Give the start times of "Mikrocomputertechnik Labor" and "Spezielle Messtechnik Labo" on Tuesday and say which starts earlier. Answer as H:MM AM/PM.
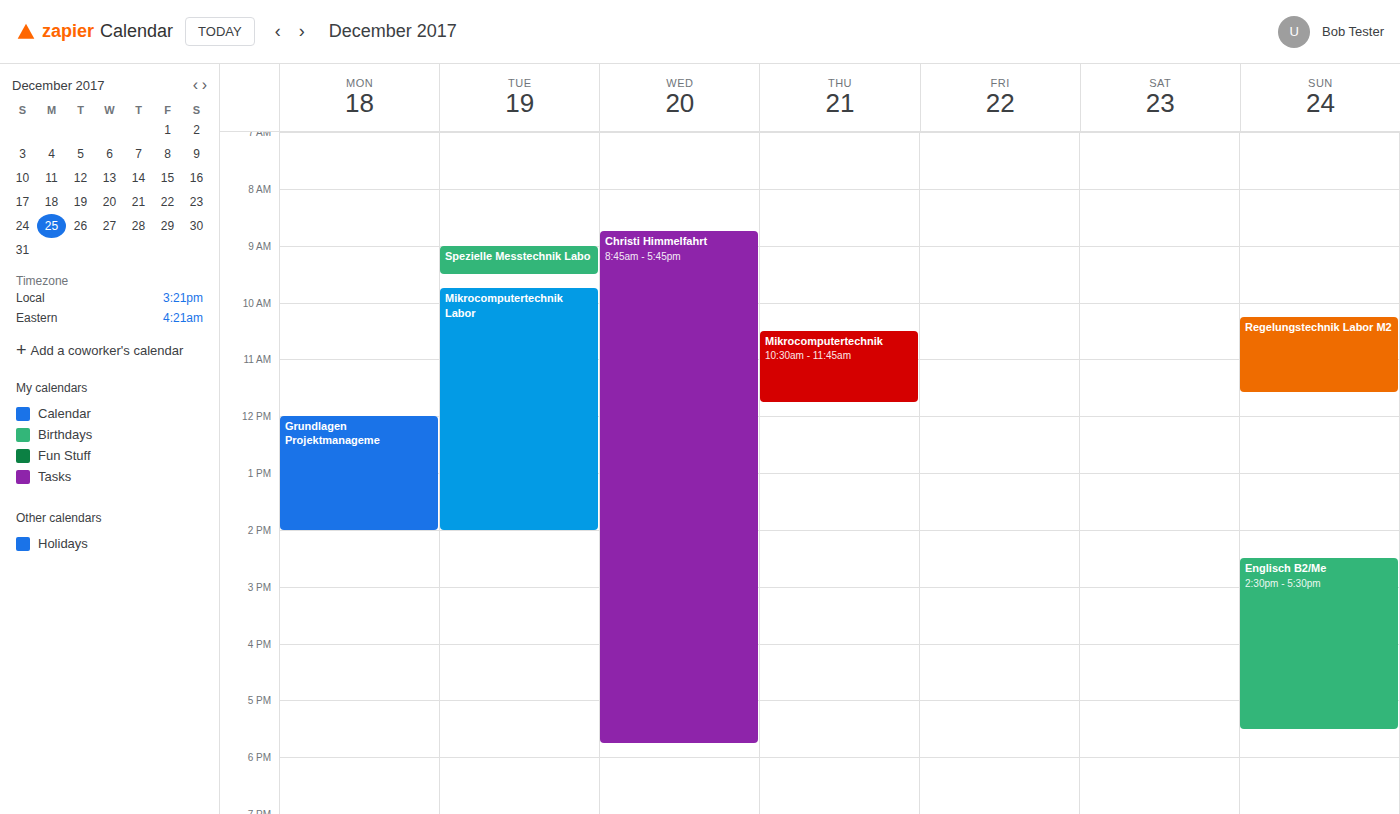
"Spezielle Messtechnik Labo" 9:00 AM; "Mikrocomputertechnik Labor" 9:45 AM.